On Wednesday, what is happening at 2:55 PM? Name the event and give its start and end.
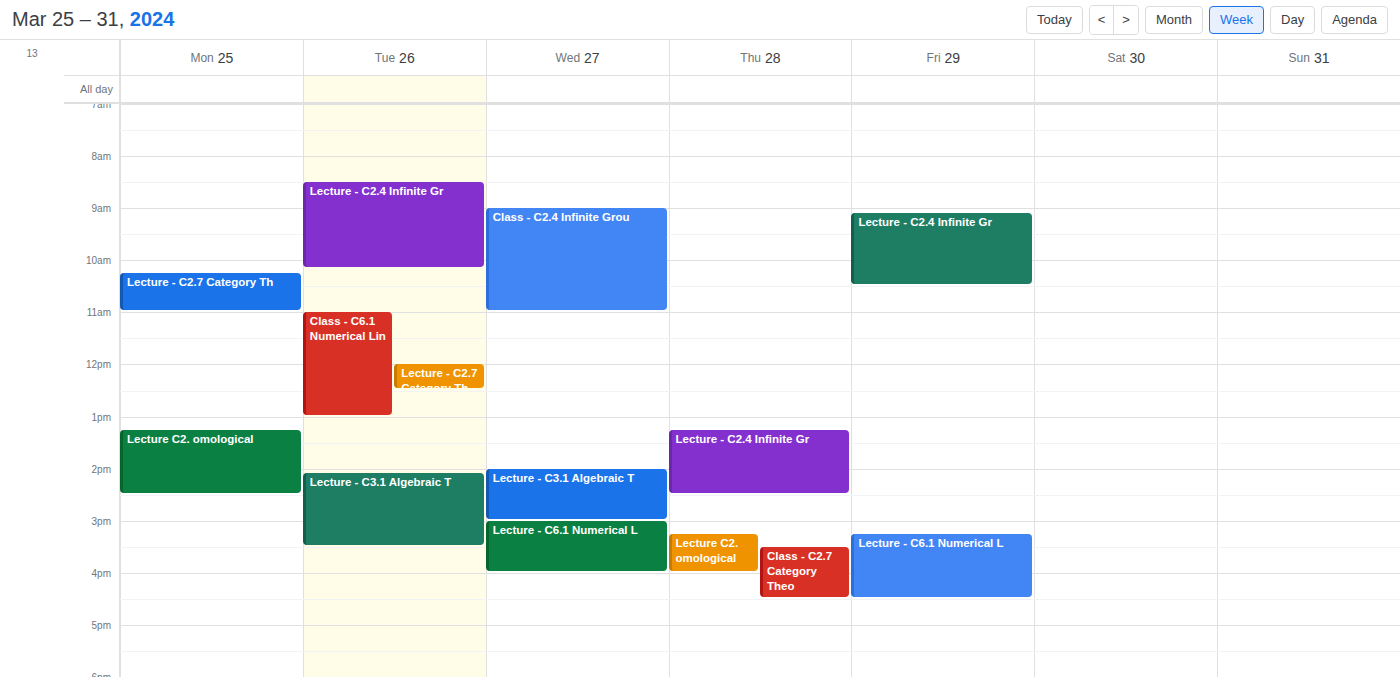
"Lecture - C3.1 Algebraic T", 2:00 PM to 3:00 PM